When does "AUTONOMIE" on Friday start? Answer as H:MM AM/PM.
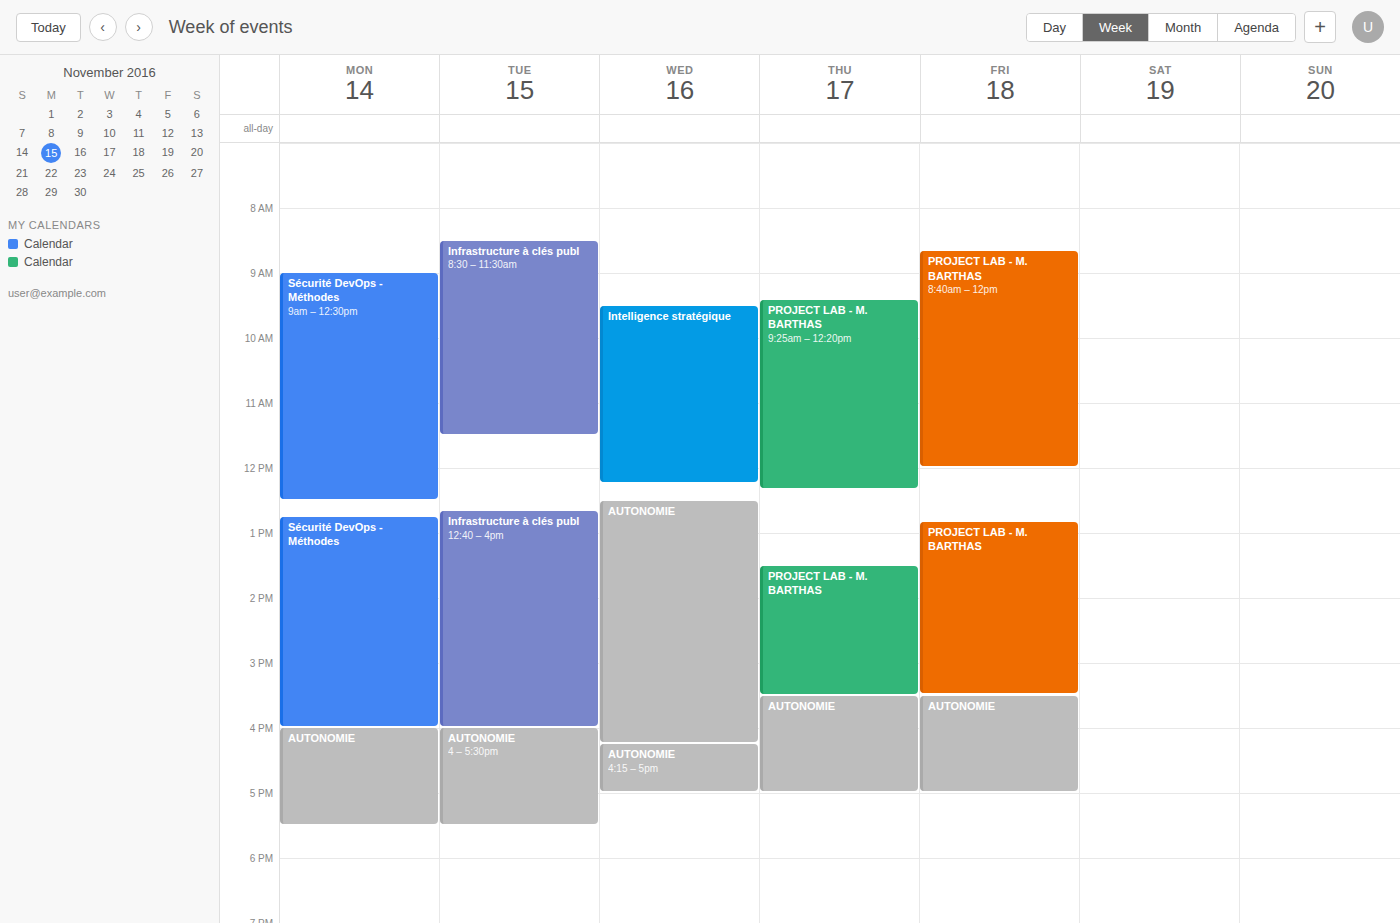
3:30 PM